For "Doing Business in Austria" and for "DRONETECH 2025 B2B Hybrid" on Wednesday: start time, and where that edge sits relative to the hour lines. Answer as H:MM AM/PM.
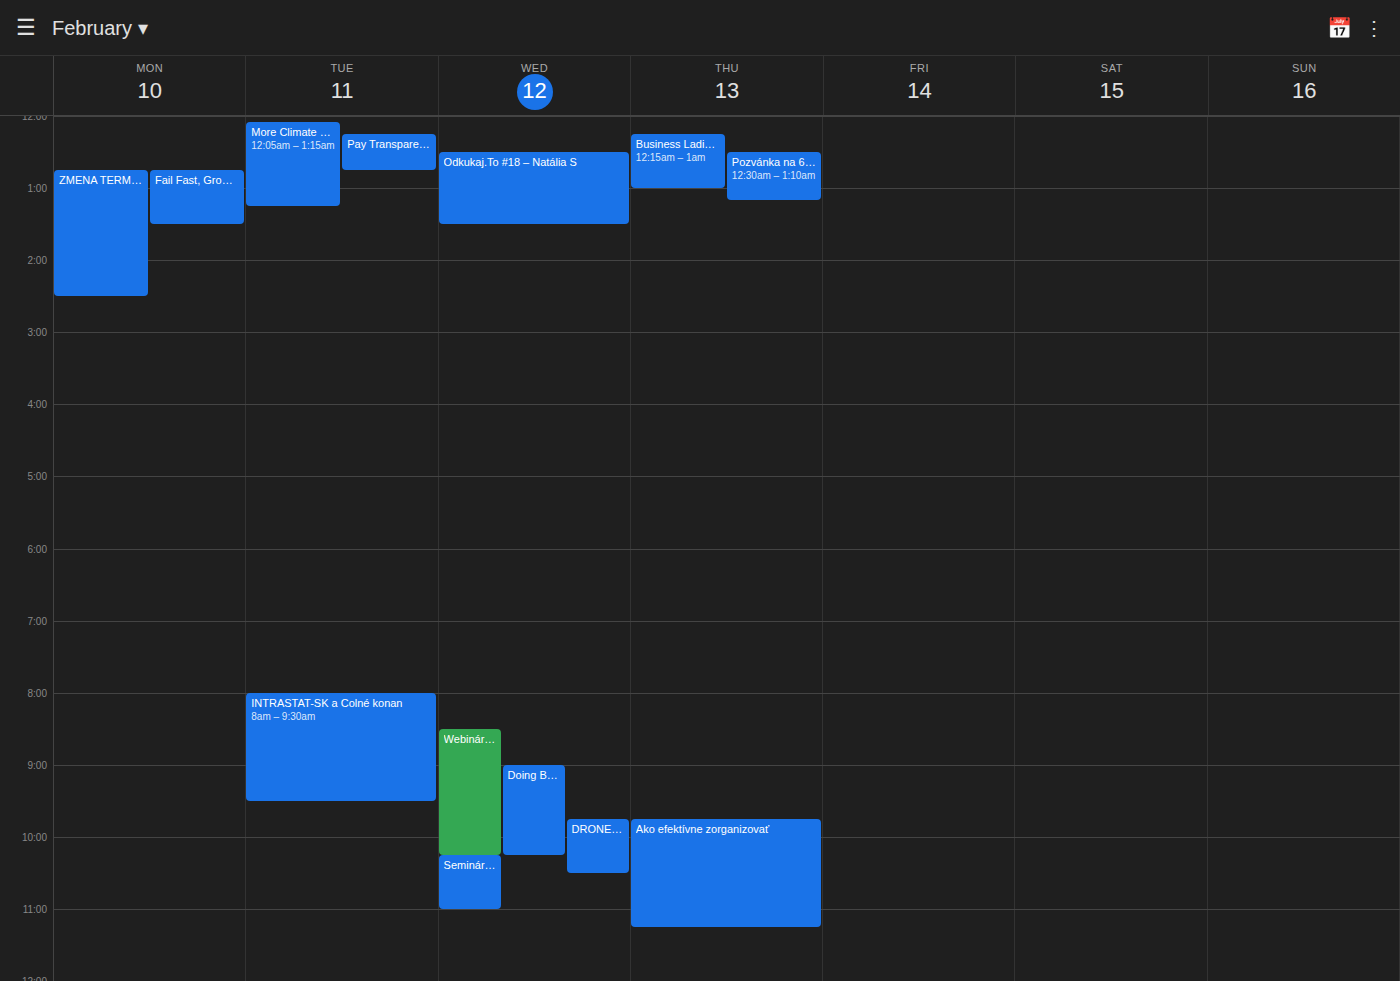
"Doing Business in Austria": 9:00 AM, exactly on the 9 AM line. "DRONETECH 2025 B2B Hybrid": 9:45 AM, neither: three quarters of the way from the 9 AM line to the 10 AM line.